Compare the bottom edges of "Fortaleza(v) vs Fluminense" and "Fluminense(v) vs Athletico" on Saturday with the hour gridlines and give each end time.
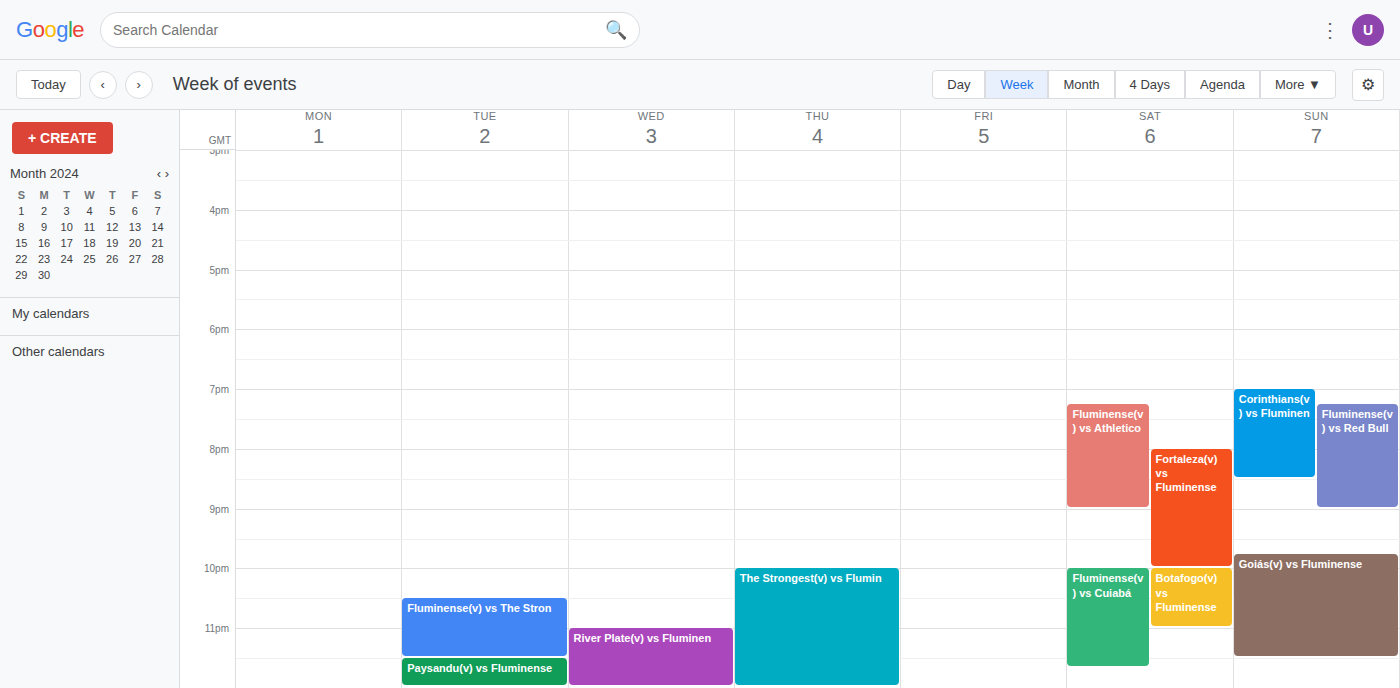
"Fortaleza(v) vs Fluminense": 10:00 PM, exactly on the 10 PM line. "Fluminense(v) vs Athletico": 9:00 PM, exactly on the 9 PM line.